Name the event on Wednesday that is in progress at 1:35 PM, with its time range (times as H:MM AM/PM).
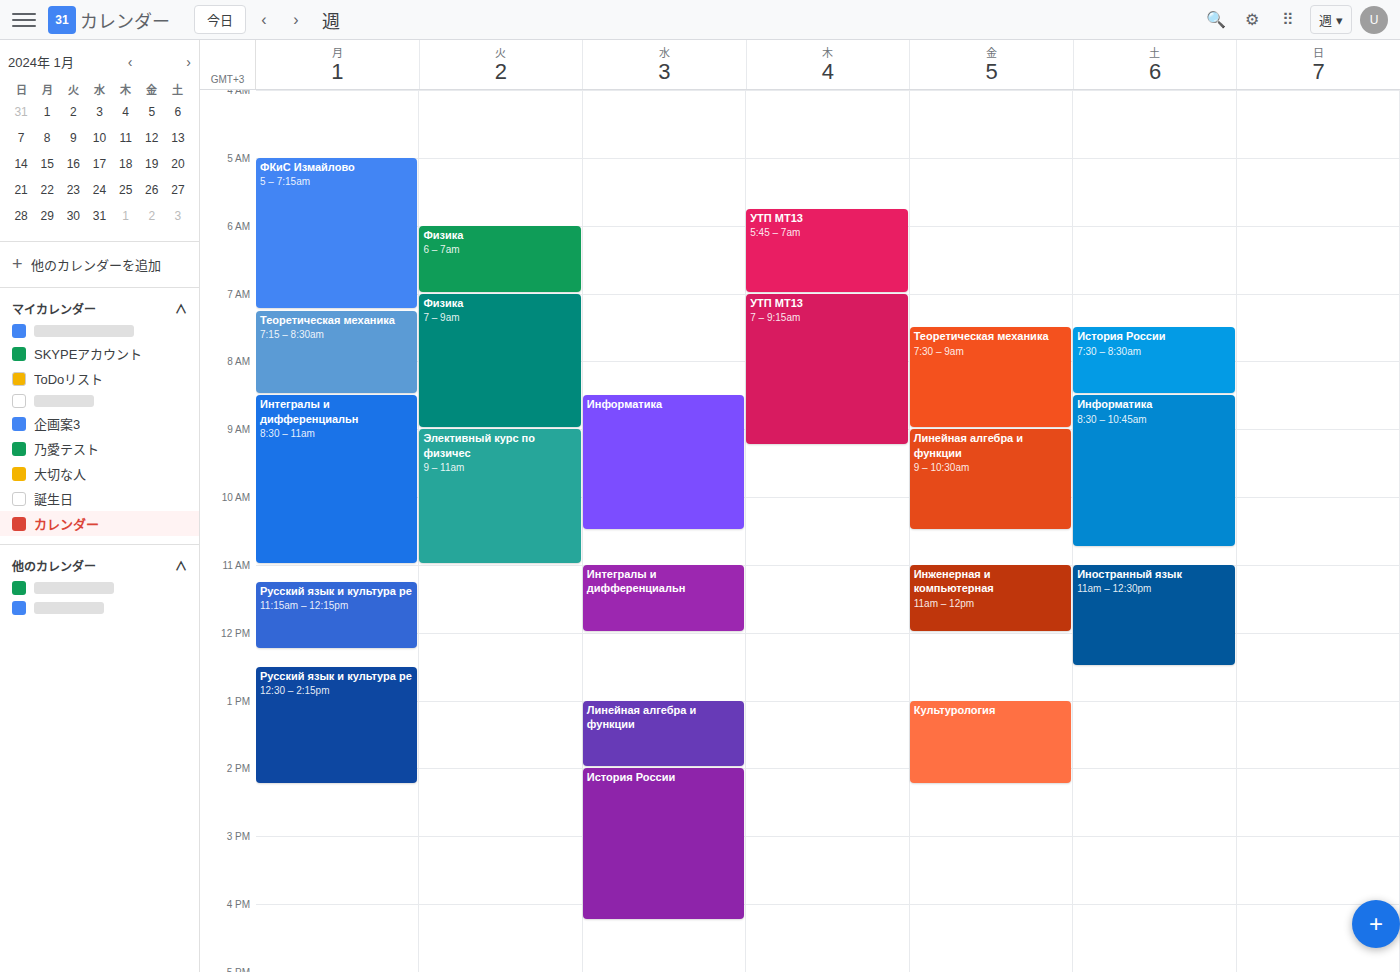
"Линейная алгебра и функции", 1:00 PM to 2:00 PM